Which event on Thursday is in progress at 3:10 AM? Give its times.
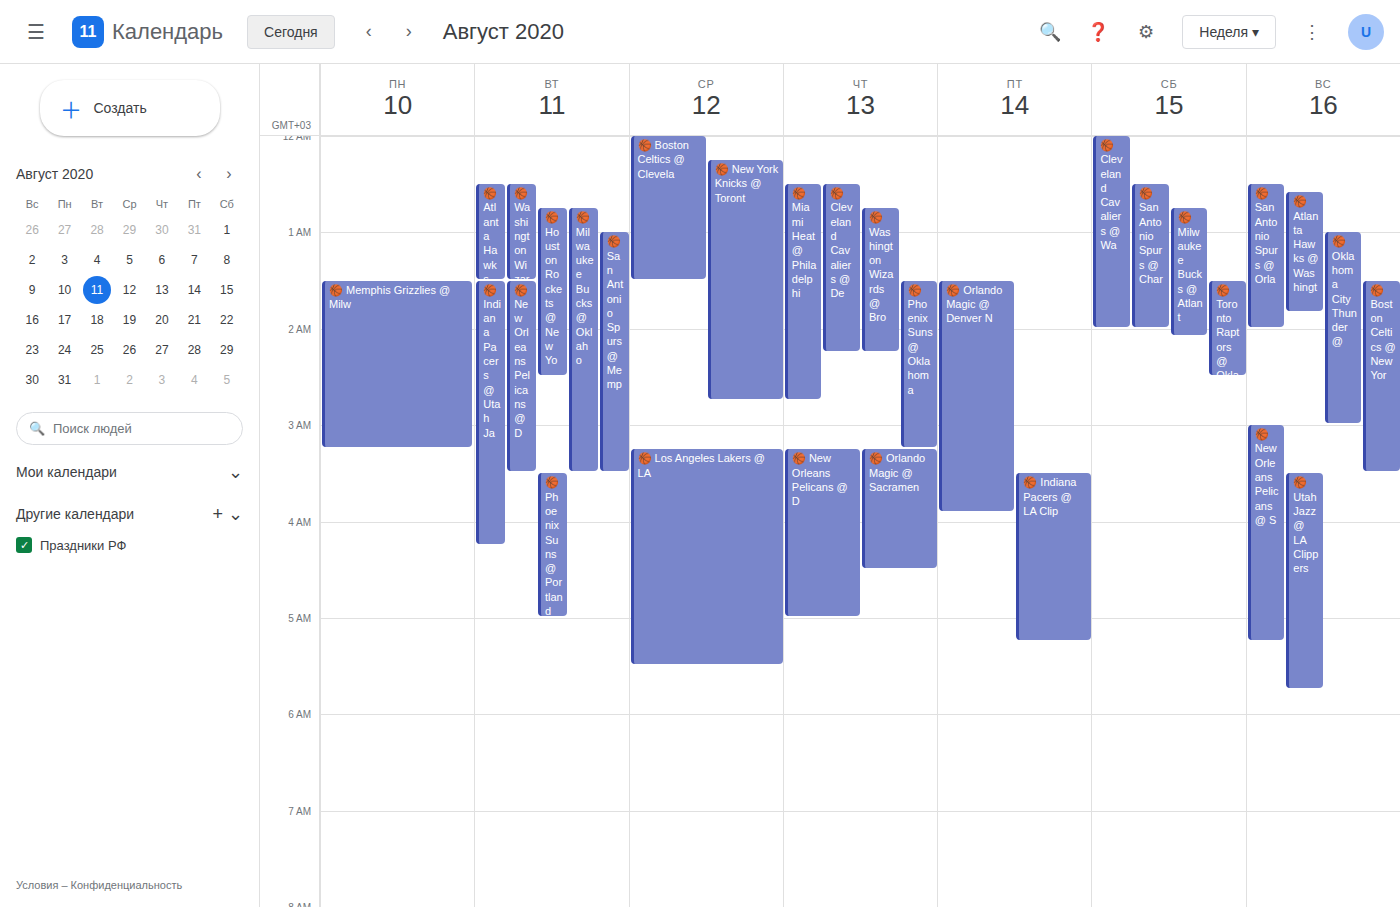
"🏀 Phoenix Suns @ Oklahoma", 1:30 AM to 3:15 AM